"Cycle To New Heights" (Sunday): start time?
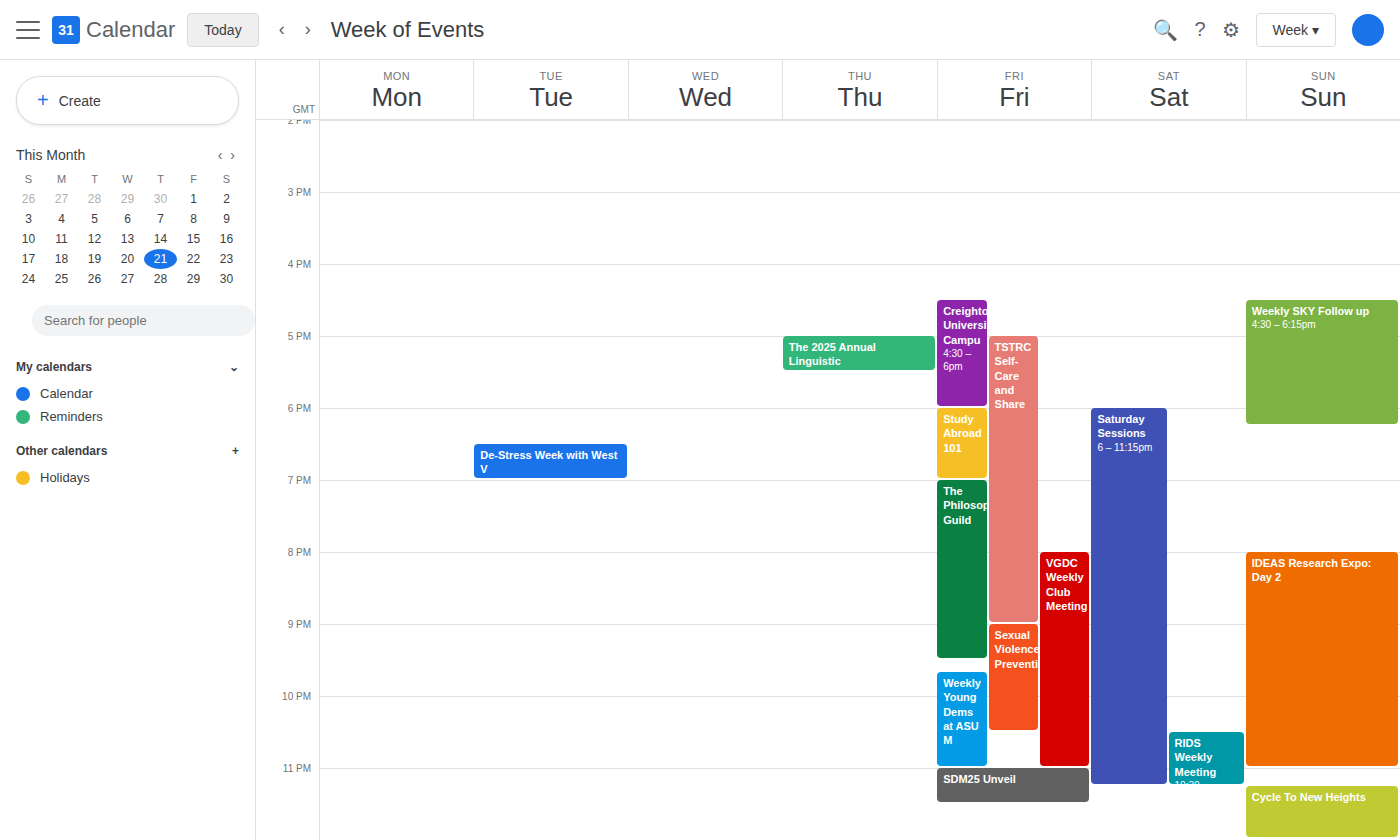
11:15 PM